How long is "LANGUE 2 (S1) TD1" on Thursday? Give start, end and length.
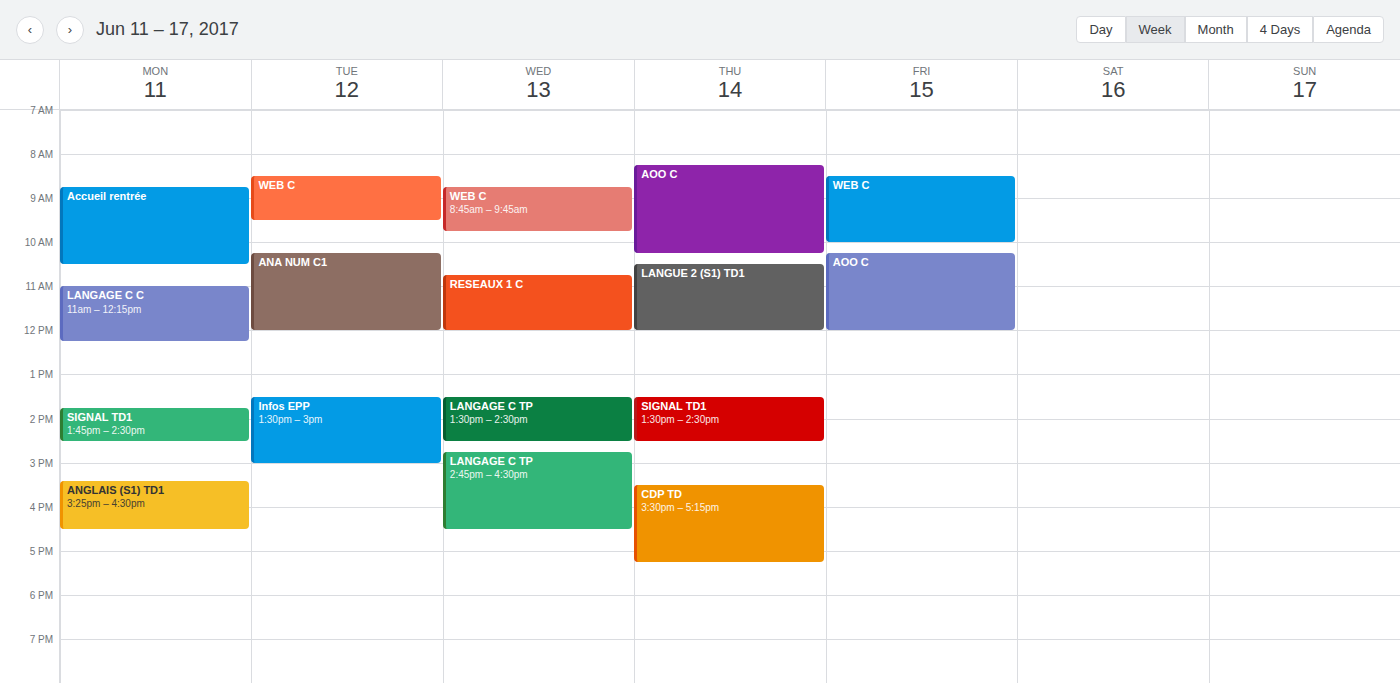
10:30 to 12:00, 1 hour 30 minutes